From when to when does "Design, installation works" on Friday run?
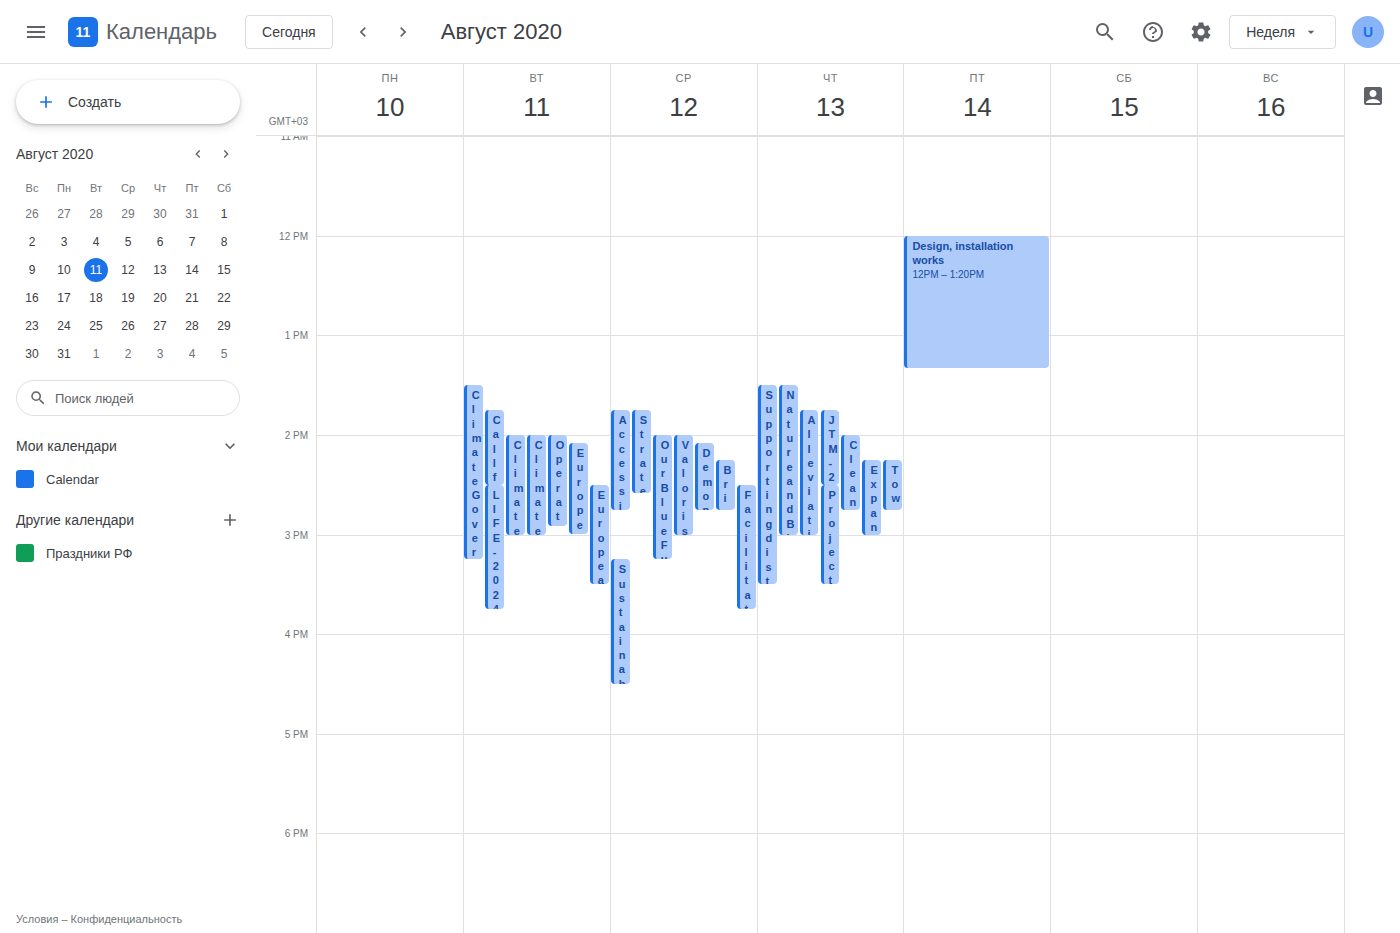
12:00 PM to 1:20 PM